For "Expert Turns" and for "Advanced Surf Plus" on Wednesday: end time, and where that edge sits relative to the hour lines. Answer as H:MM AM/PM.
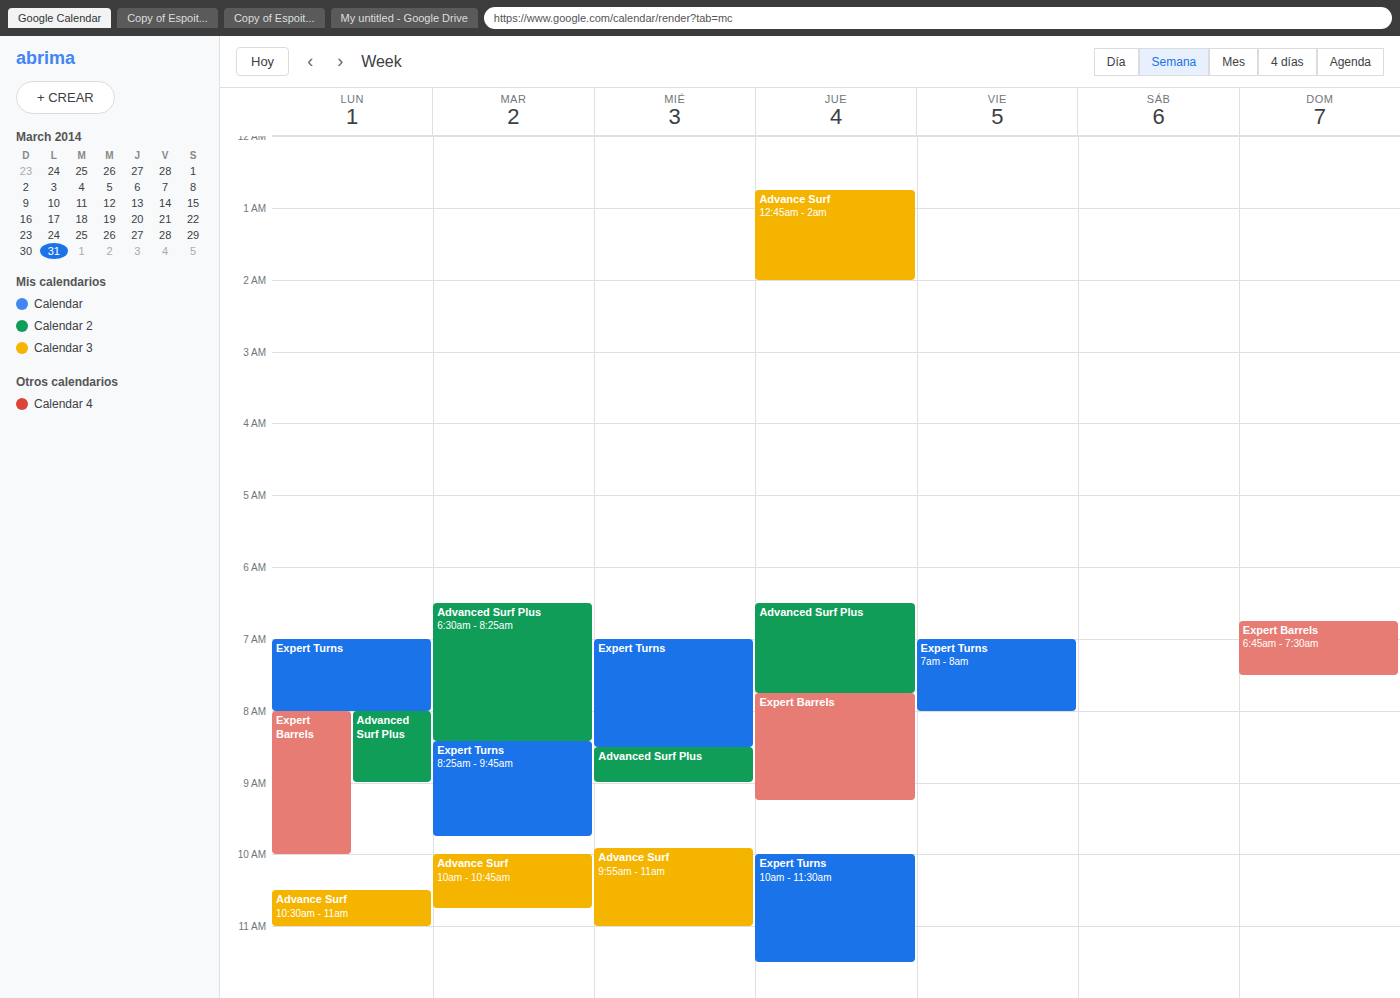
"Expert Turns": 8:30 AM, halfway between the 8 AM and 9 AM lines. "Advanced Surf Plus": 9:00 AM, exactly on the 9 AM line.